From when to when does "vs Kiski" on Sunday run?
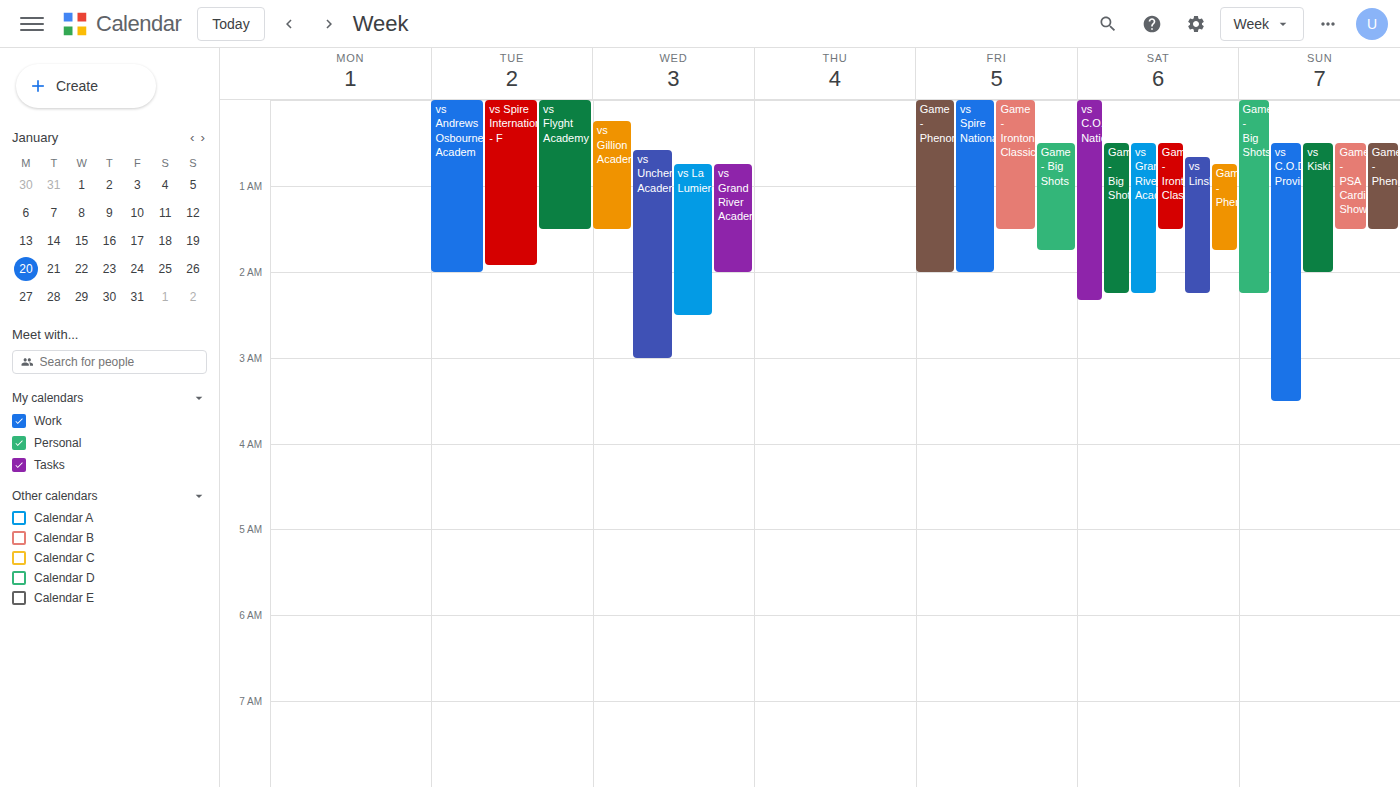
12:30 AM to 2:00 AM